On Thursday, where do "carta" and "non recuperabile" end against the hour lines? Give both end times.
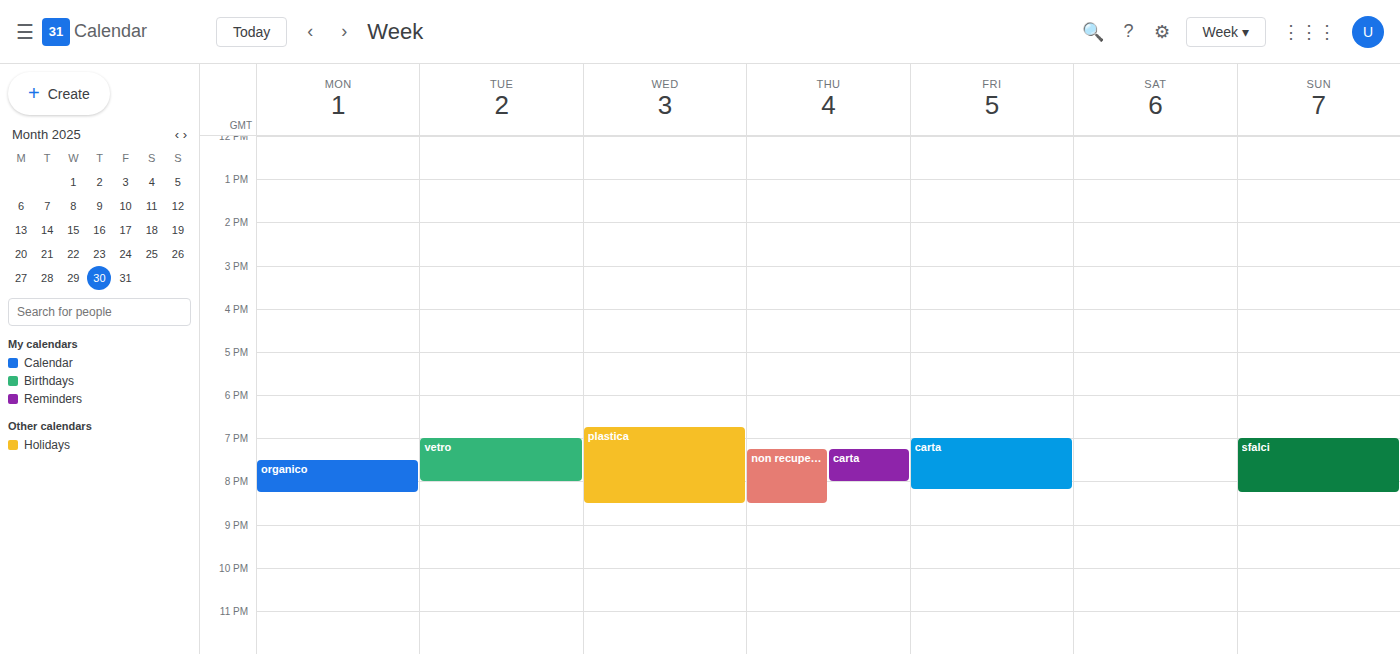
"carta": 8:00 PM, exactly on the 8 PM line. "non recuperabile": 8:30 PM, halfway between the 8 PM and 9 PM lines.